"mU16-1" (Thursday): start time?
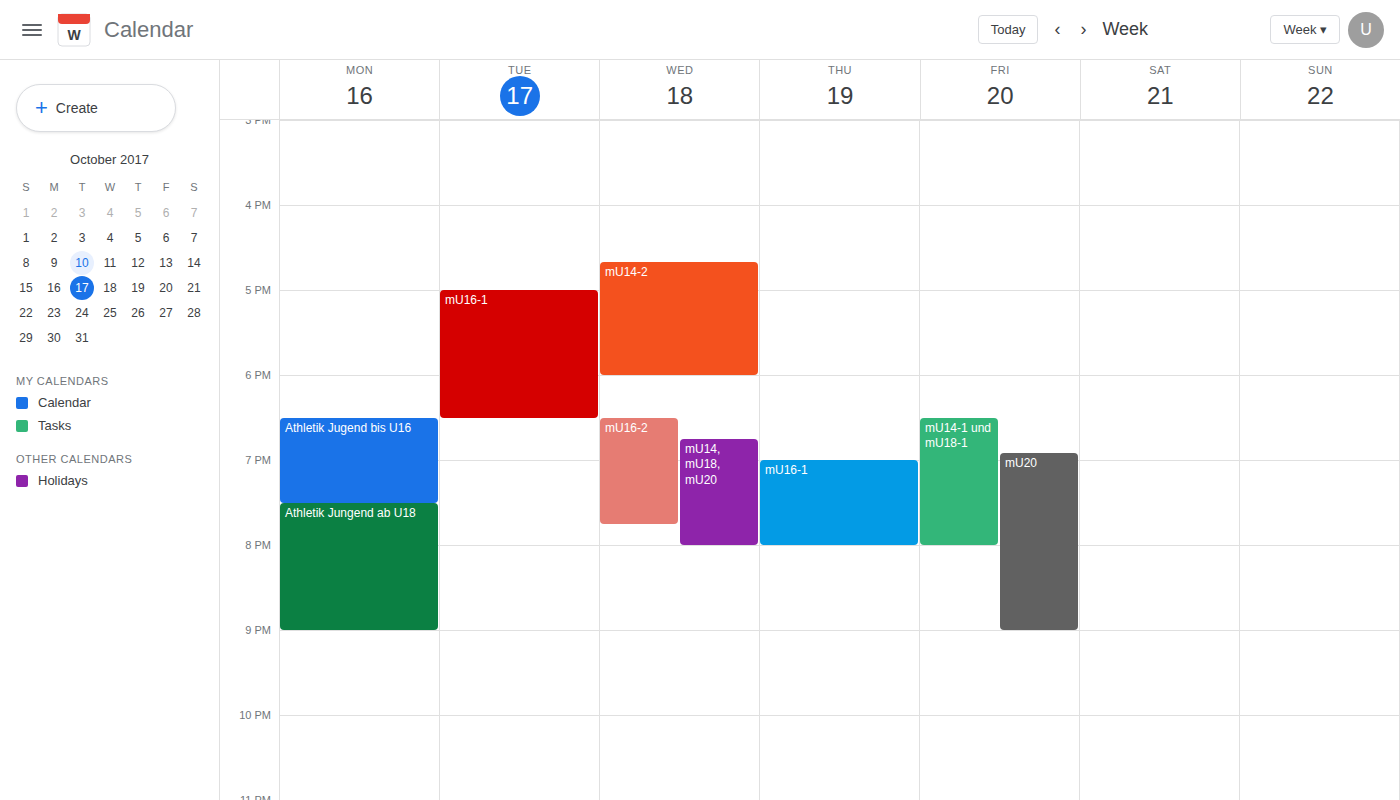
7:00 PM